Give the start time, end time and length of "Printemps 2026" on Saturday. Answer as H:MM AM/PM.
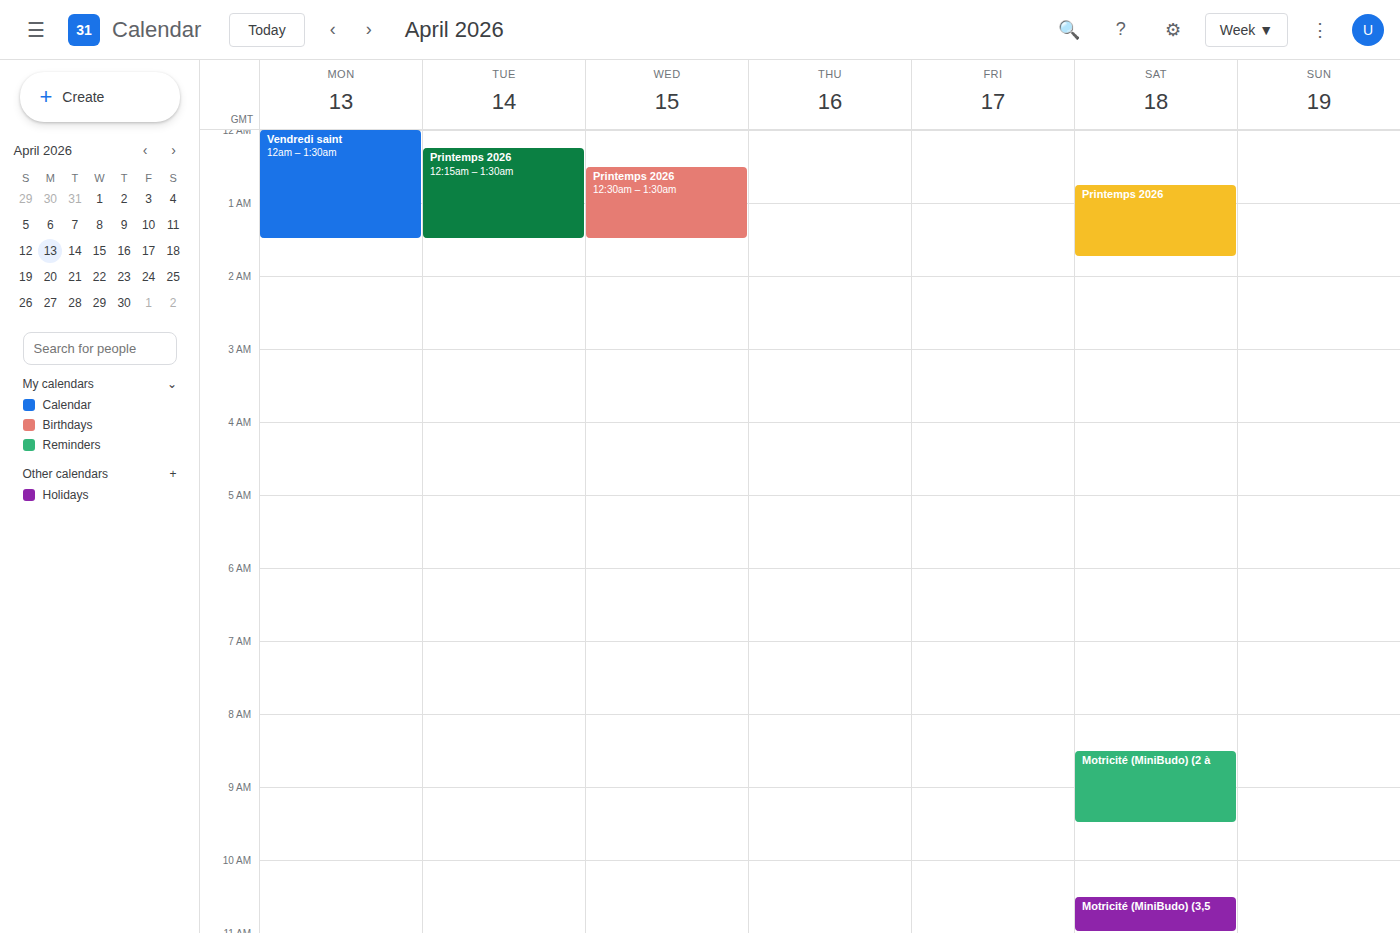
12:45 AM to 1:45 AM, 1 hour